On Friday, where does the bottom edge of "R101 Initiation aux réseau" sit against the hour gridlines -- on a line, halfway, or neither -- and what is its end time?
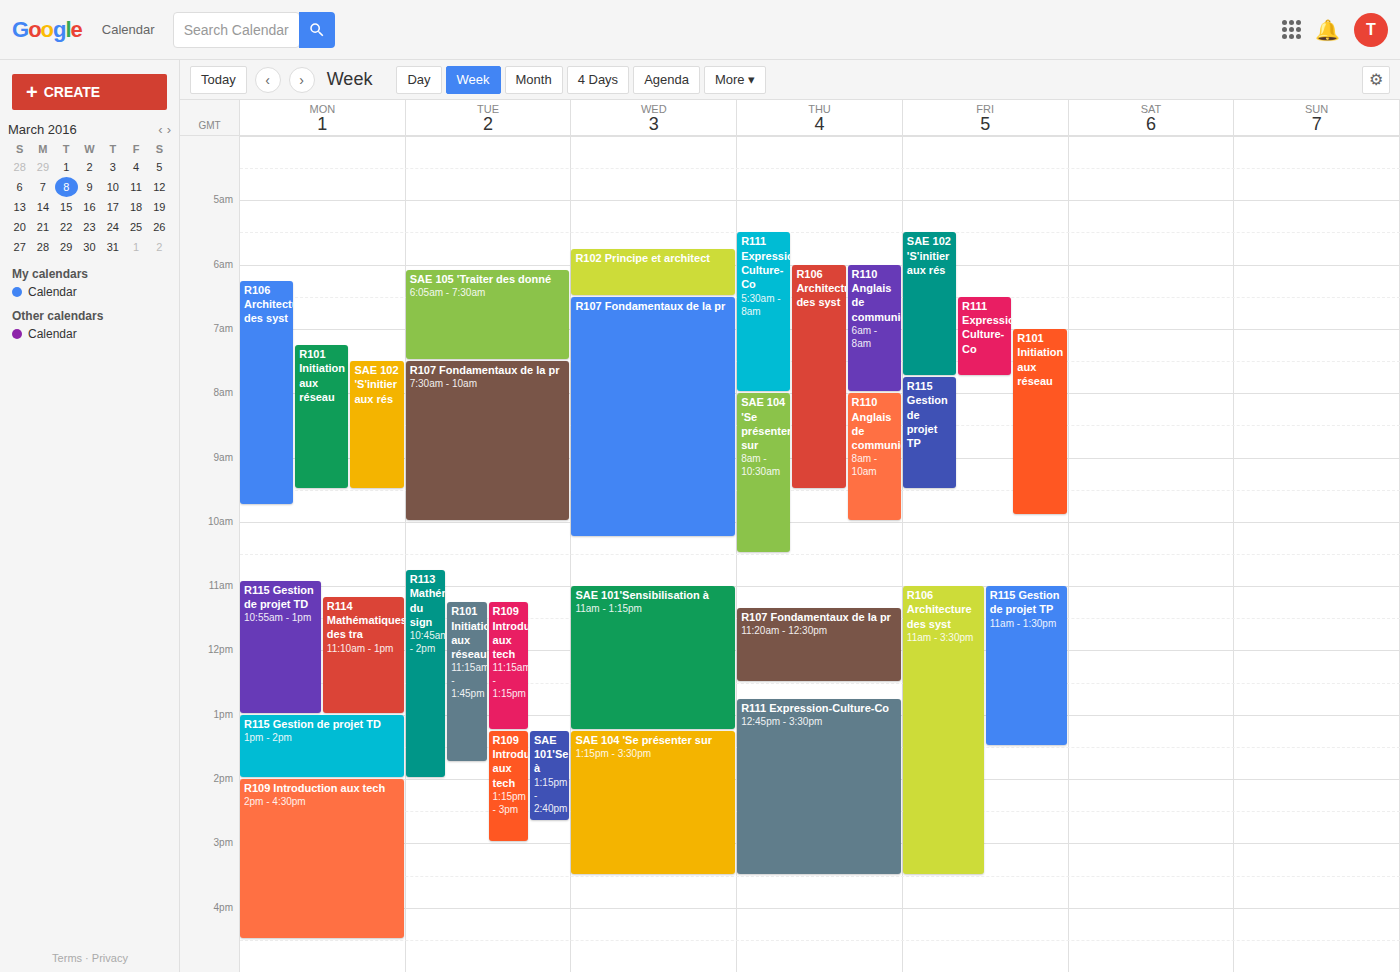
9:55 AM -- neither: 55 minutes below the 9 AM line and 5 minutes above the 10 AM line.